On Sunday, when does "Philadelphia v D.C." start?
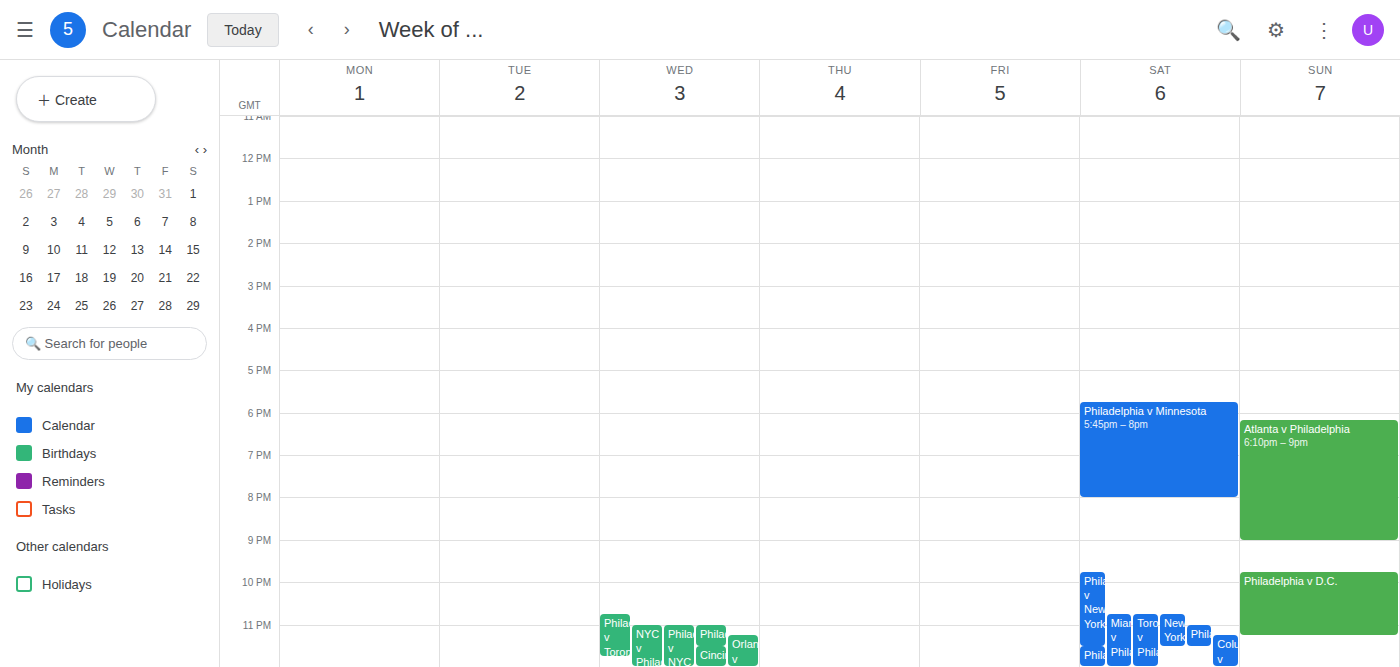
9:45 PM